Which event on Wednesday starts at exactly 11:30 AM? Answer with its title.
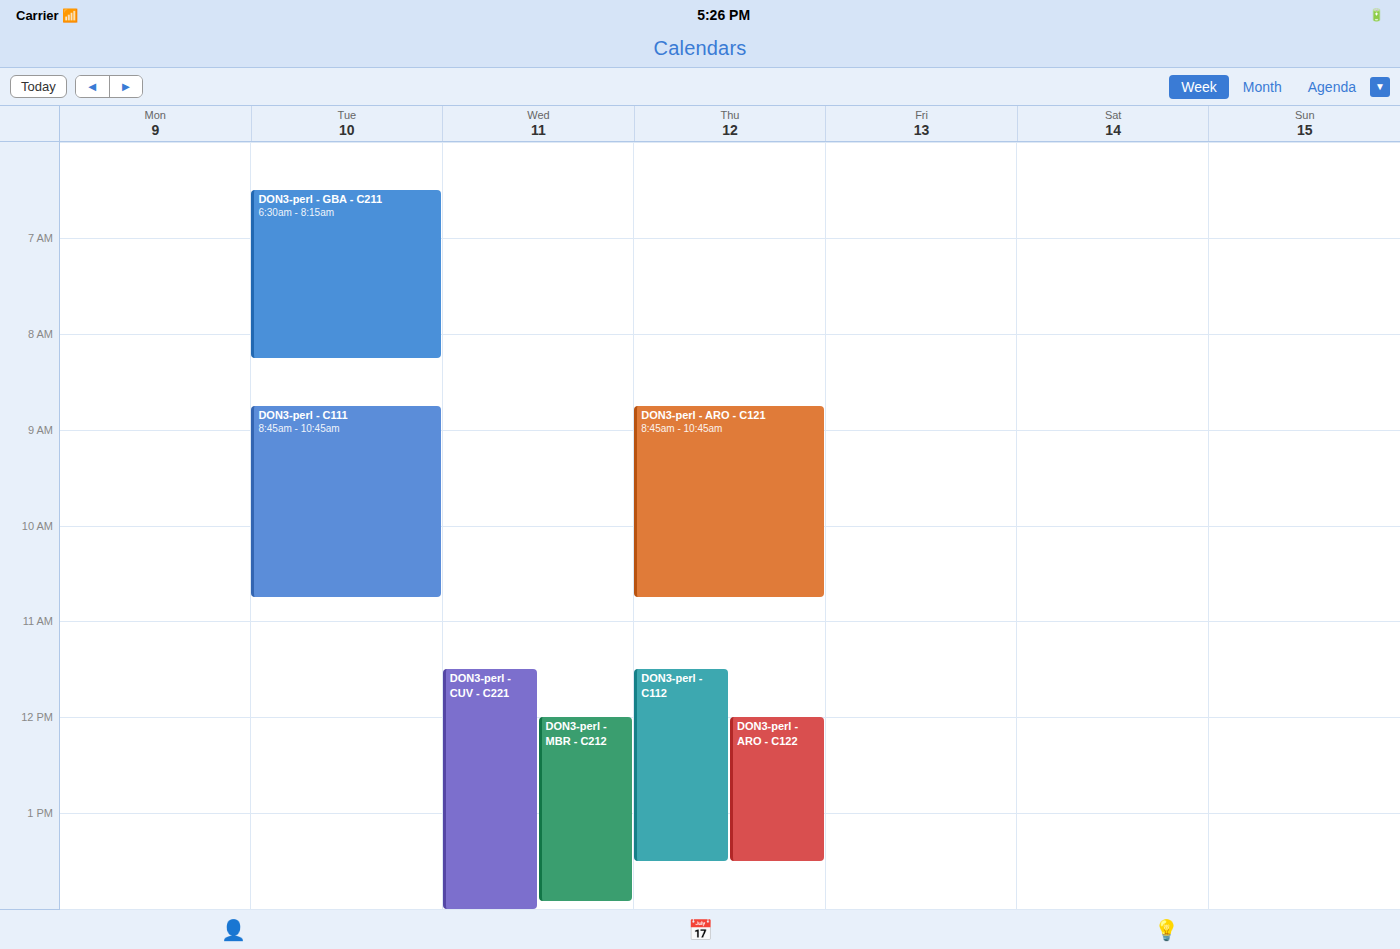
"DON3-perl - CUV - C221"